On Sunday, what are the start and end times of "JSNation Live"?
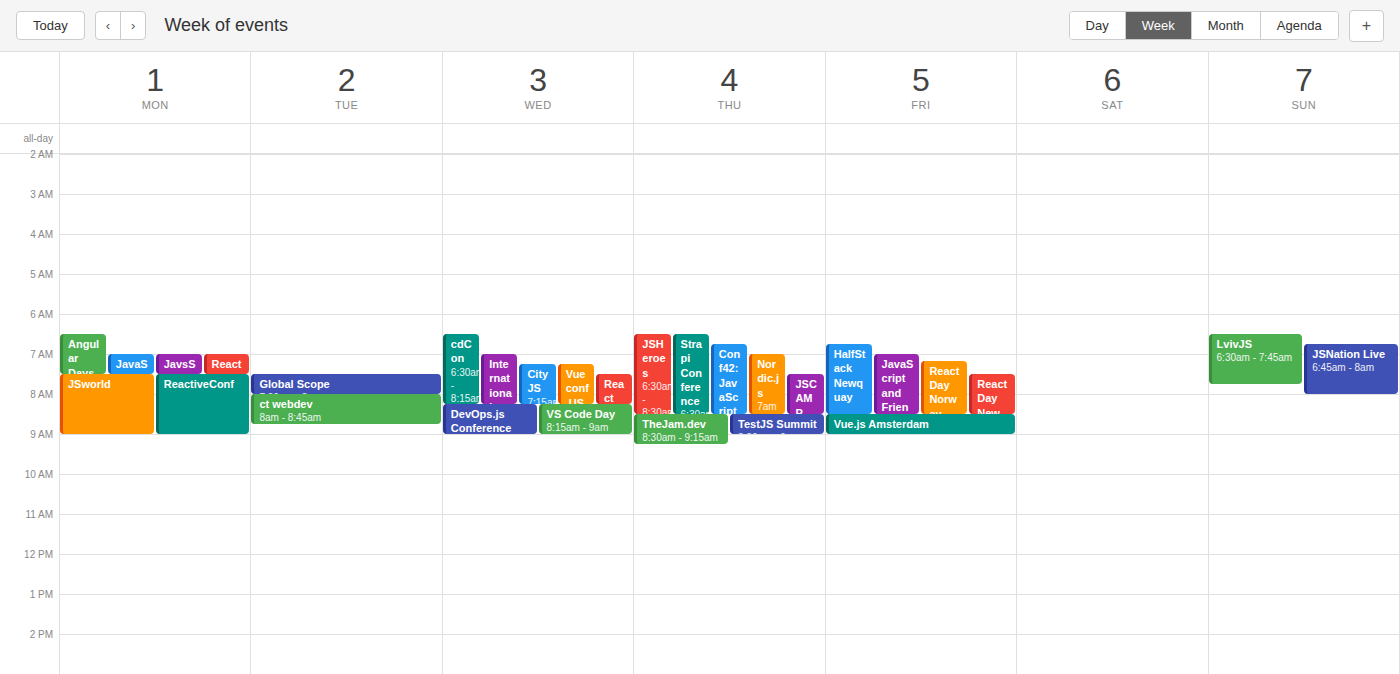
6:45 AM to 8:00 AM